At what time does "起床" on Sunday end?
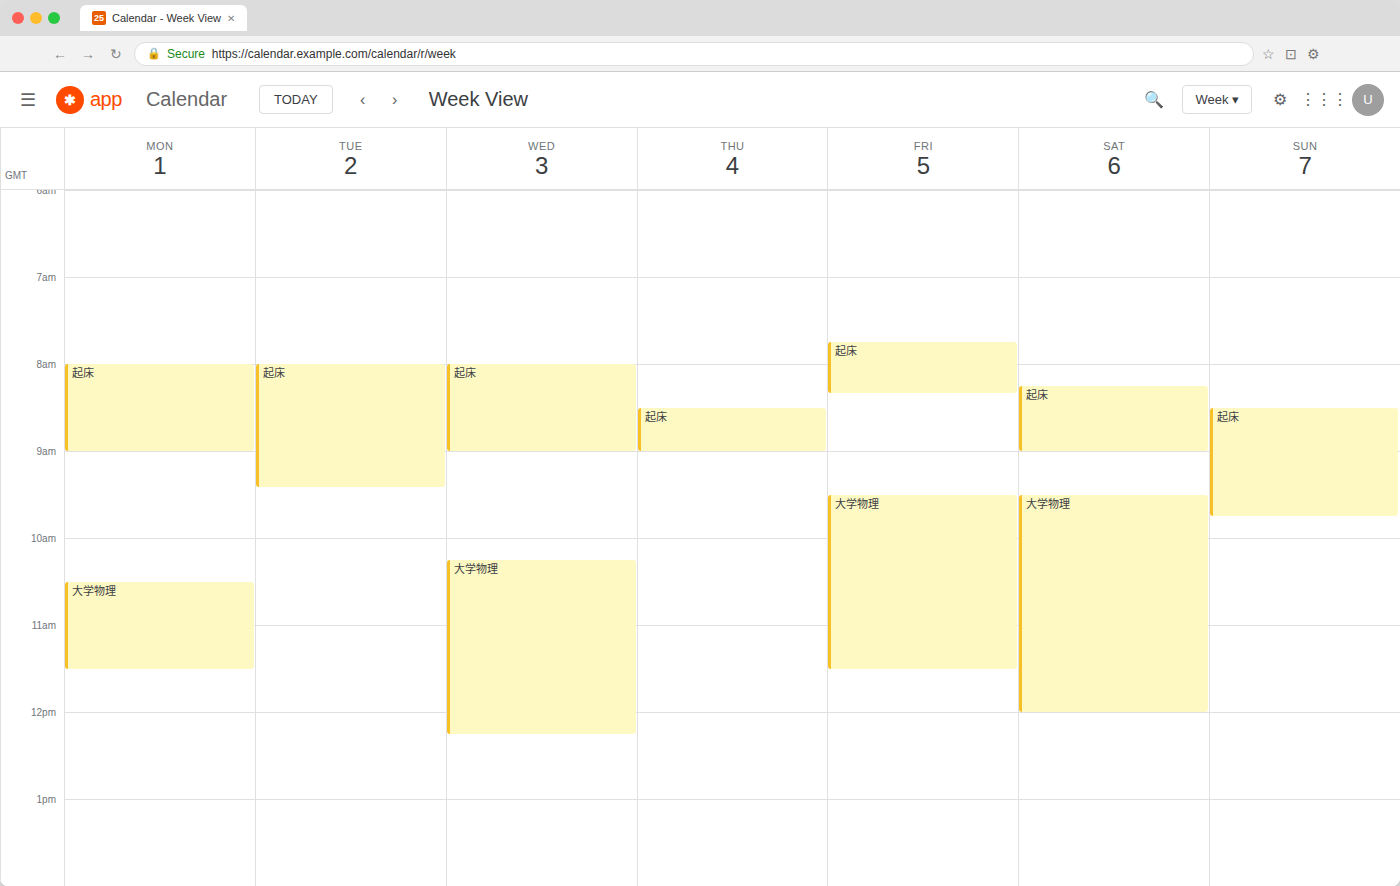
9:45 AM